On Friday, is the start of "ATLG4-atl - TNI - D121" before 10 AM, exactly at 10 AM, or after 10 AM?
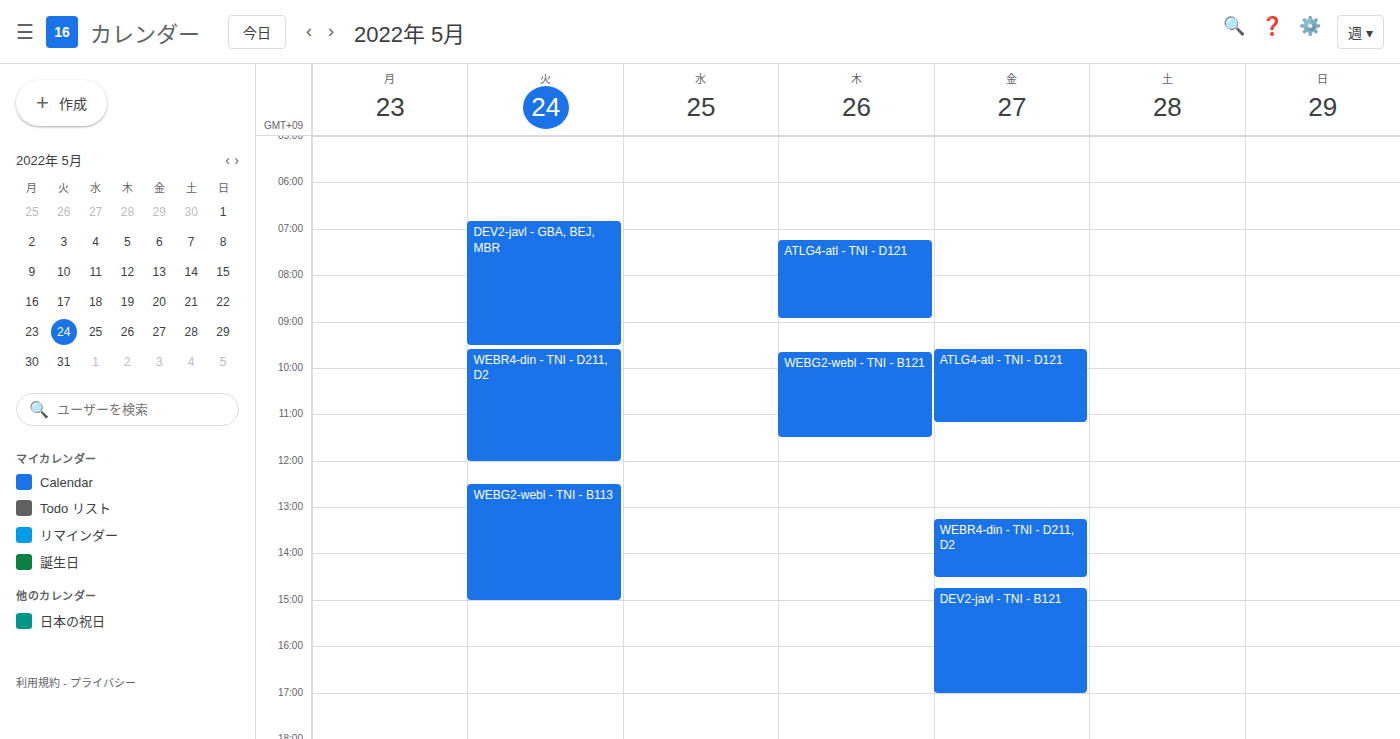
9:35 AM -- before 10 AM, 25 minutes above the 10 AM line.